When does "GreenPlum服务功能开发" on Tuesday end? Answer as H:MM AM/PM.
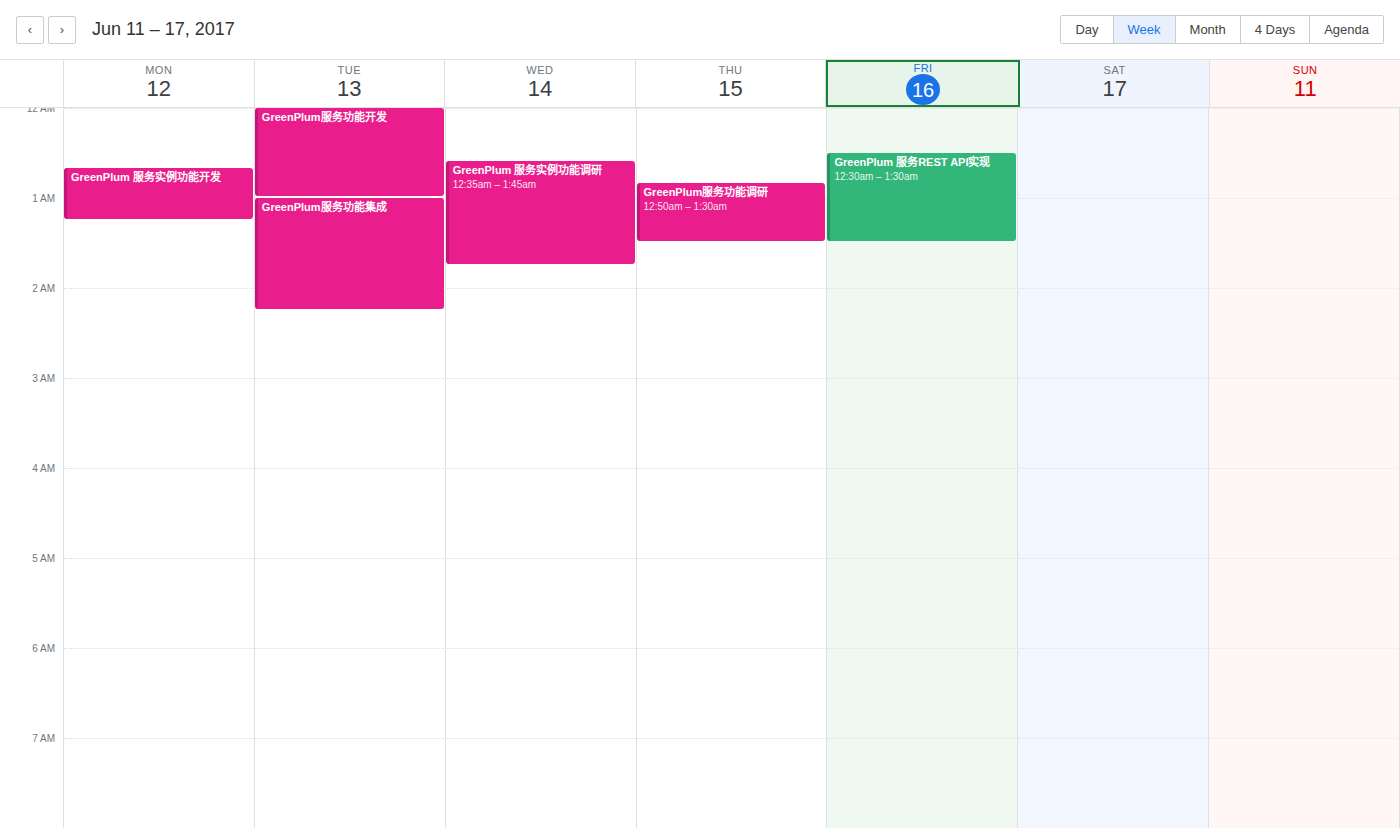
1:00 AM